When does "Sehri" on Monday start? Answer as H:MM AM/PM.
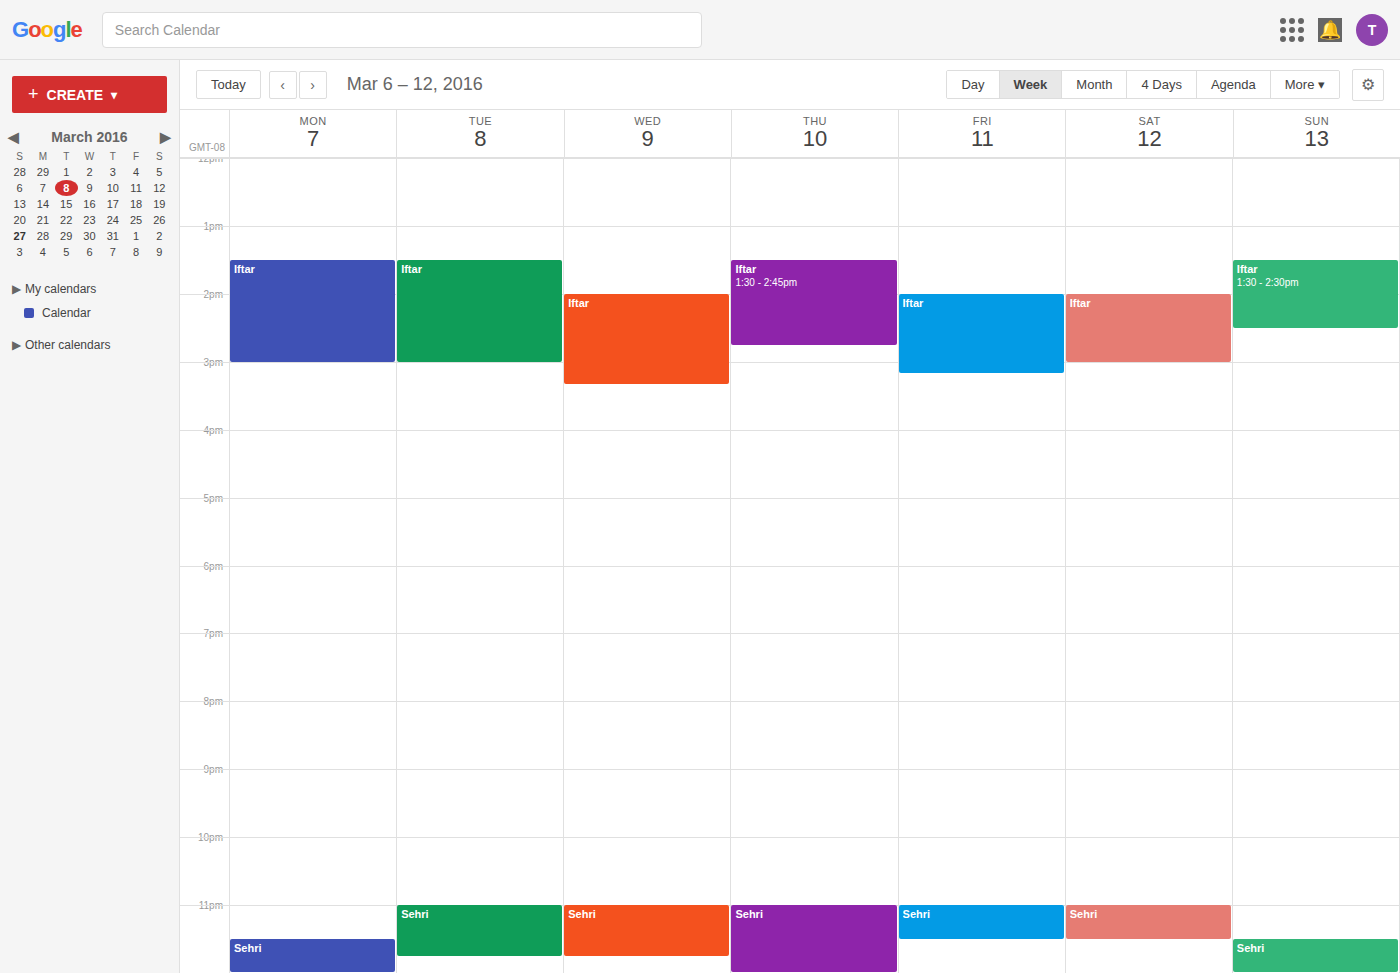
11:30 PM